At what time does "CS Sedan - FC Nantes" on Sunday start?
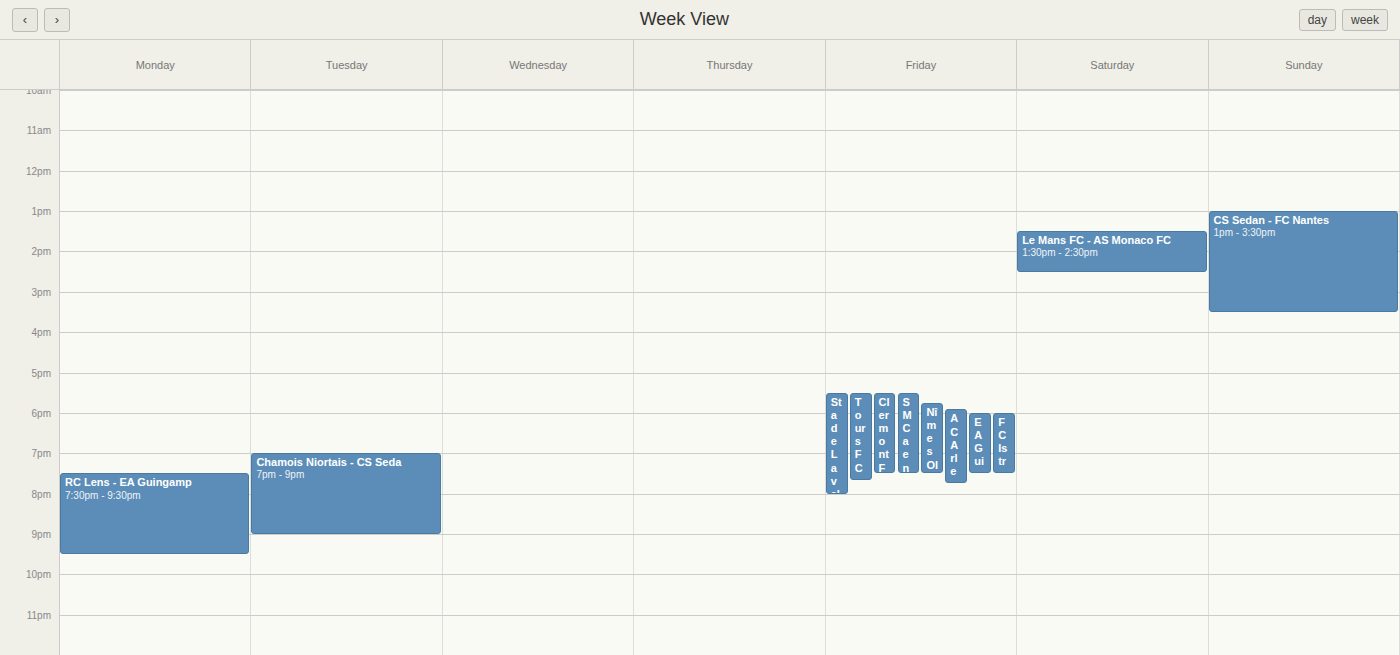
13:00